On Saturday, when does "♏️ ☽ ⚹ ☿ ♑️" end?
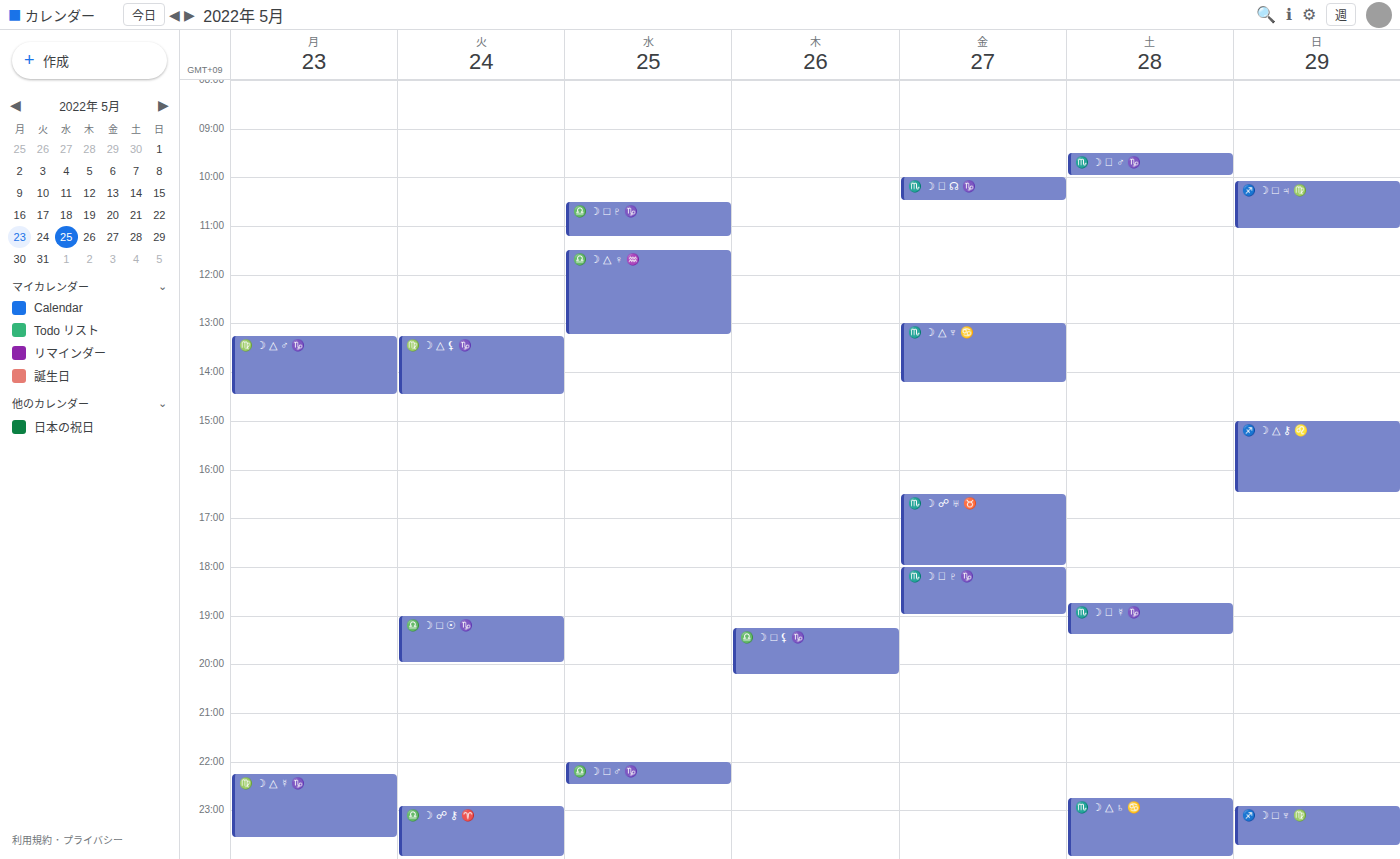
19:25